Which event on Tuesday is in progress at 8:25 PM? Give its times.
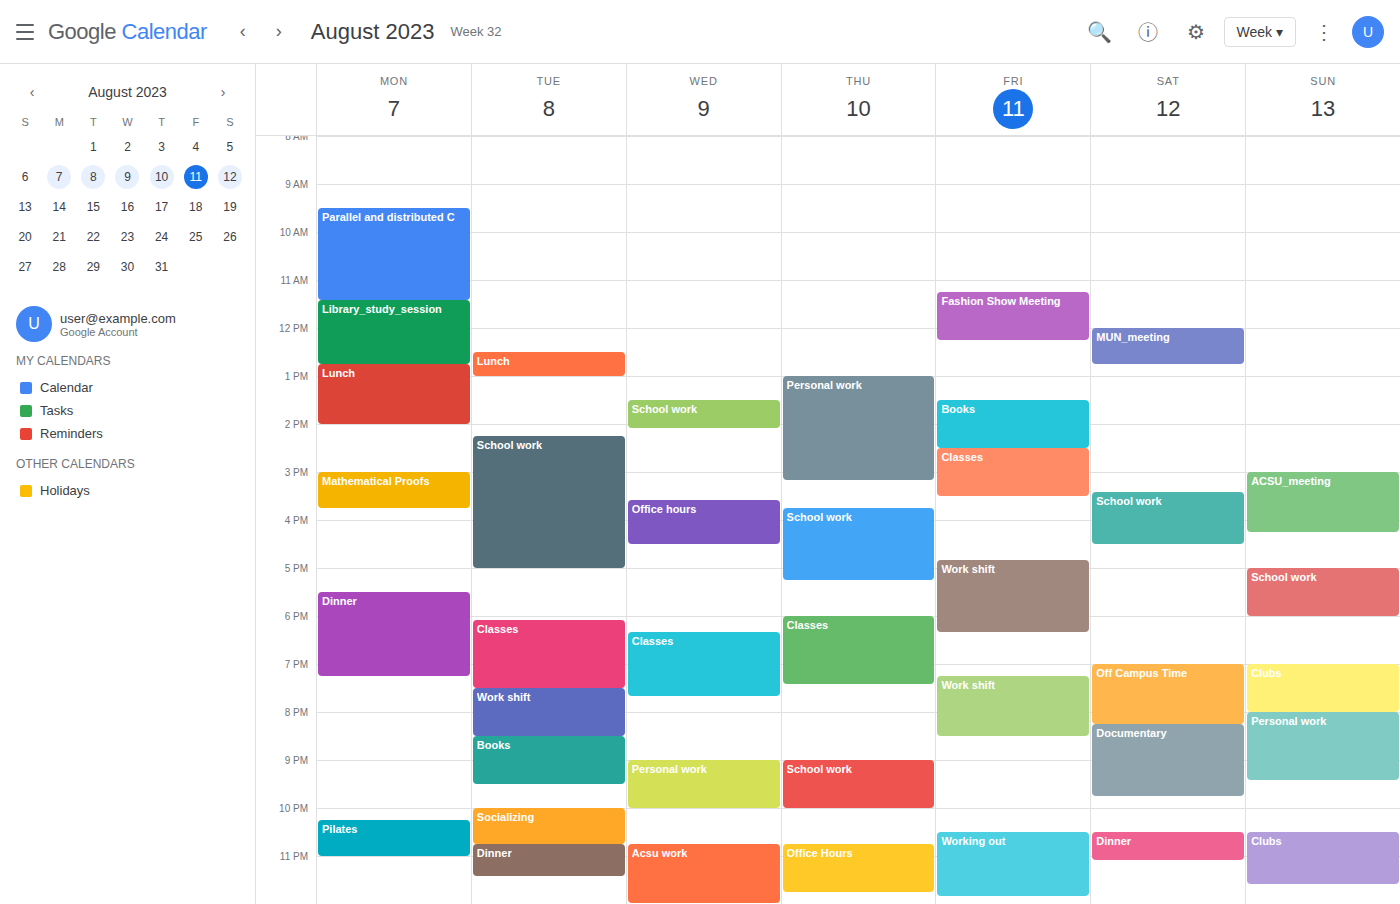
"Work shift", 7:30 PM to 8:30 PM